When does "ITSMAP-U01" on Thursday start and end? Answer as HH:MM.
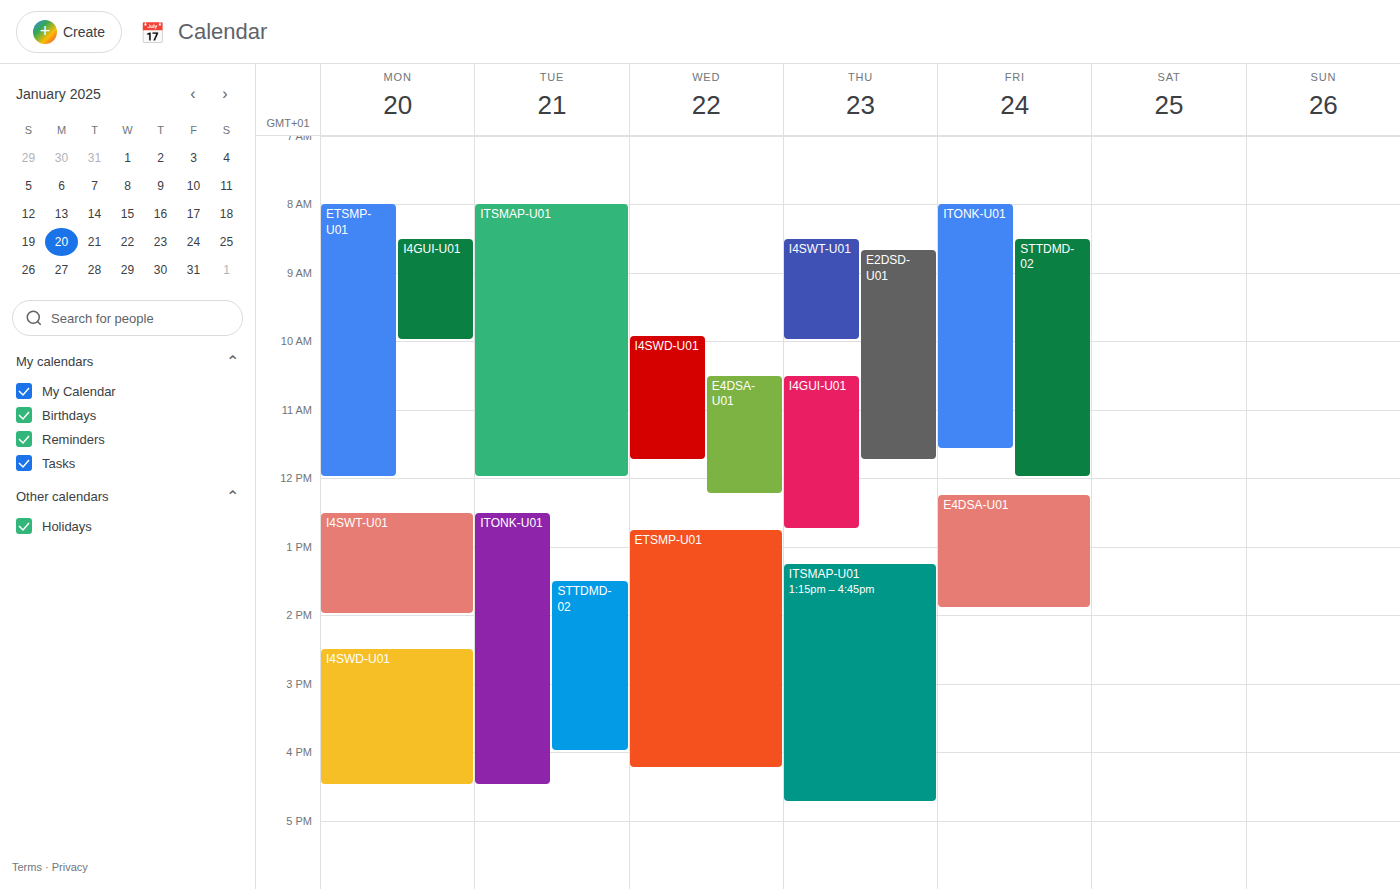
13:15 to 16:45